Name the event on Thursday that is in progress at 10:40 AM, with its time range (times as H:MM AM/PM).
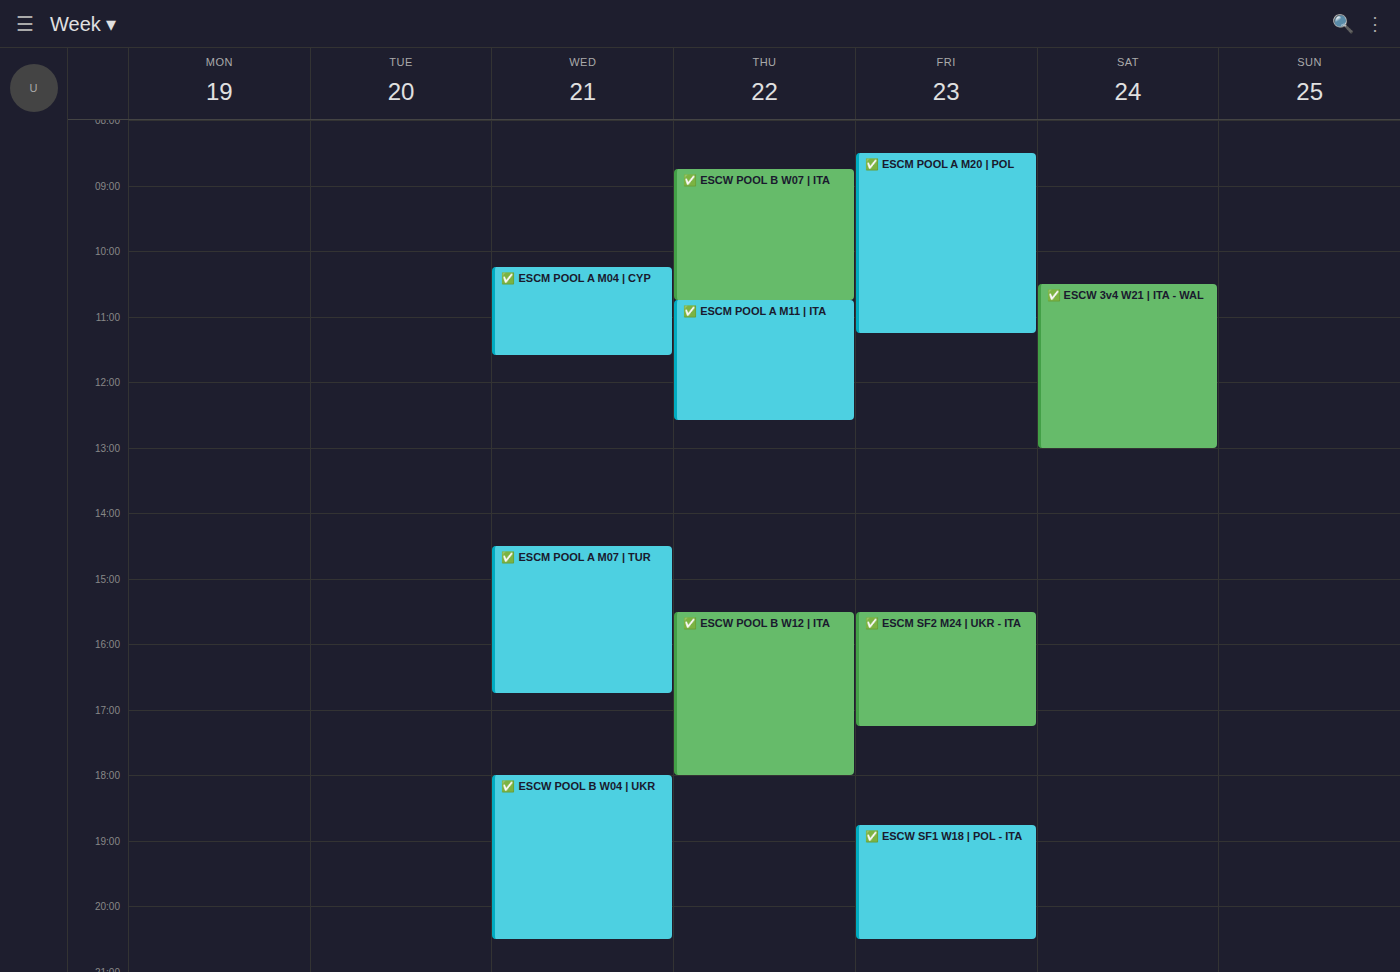
"✅ ESCW POOL B W07 | ITA", 8:45 AM to 10:45 AM